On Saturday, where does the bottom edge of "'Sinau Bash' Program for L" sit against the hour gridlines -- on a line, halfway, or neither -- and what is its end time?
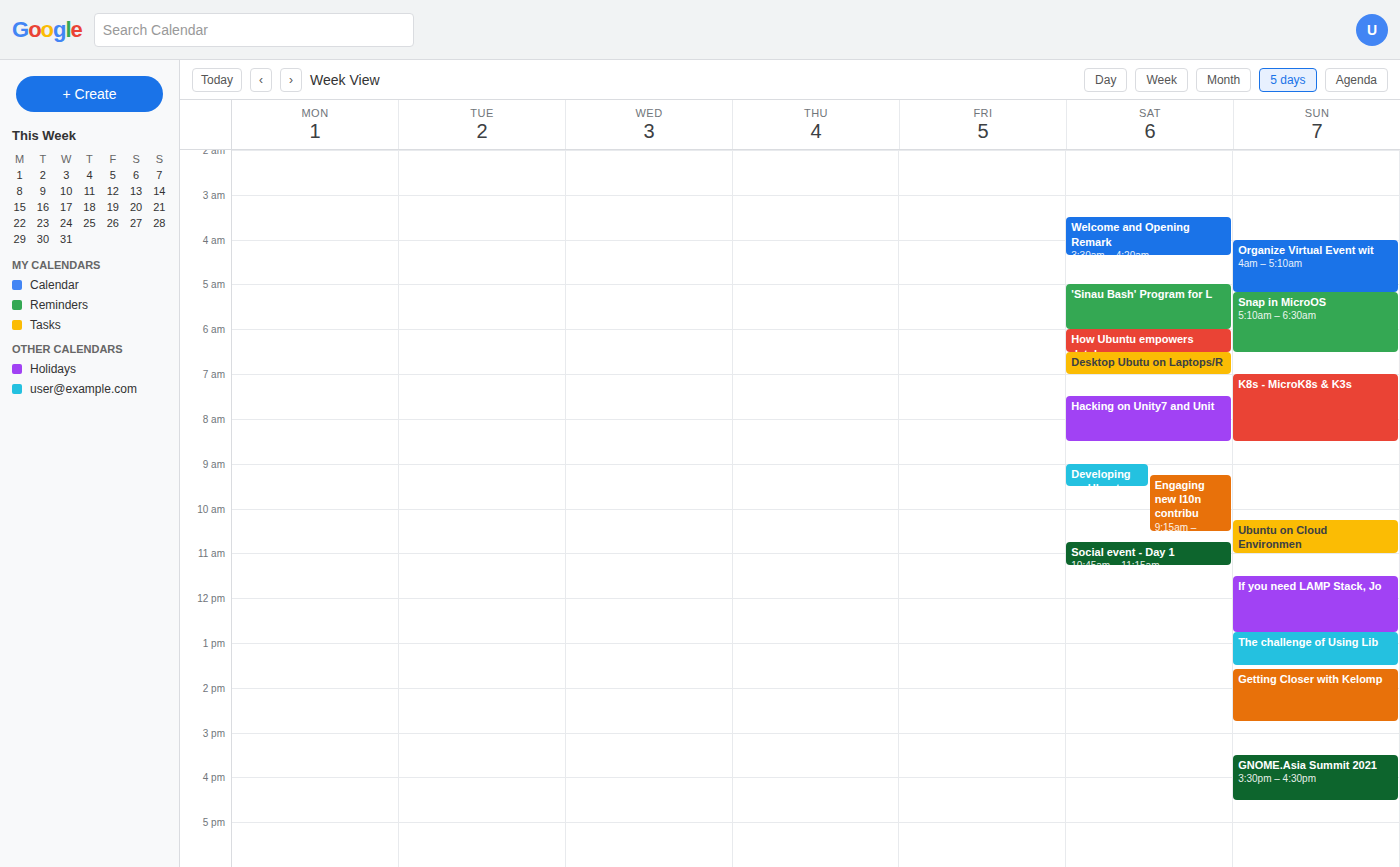
6:00 AM -- exactly on the 6 AM line.